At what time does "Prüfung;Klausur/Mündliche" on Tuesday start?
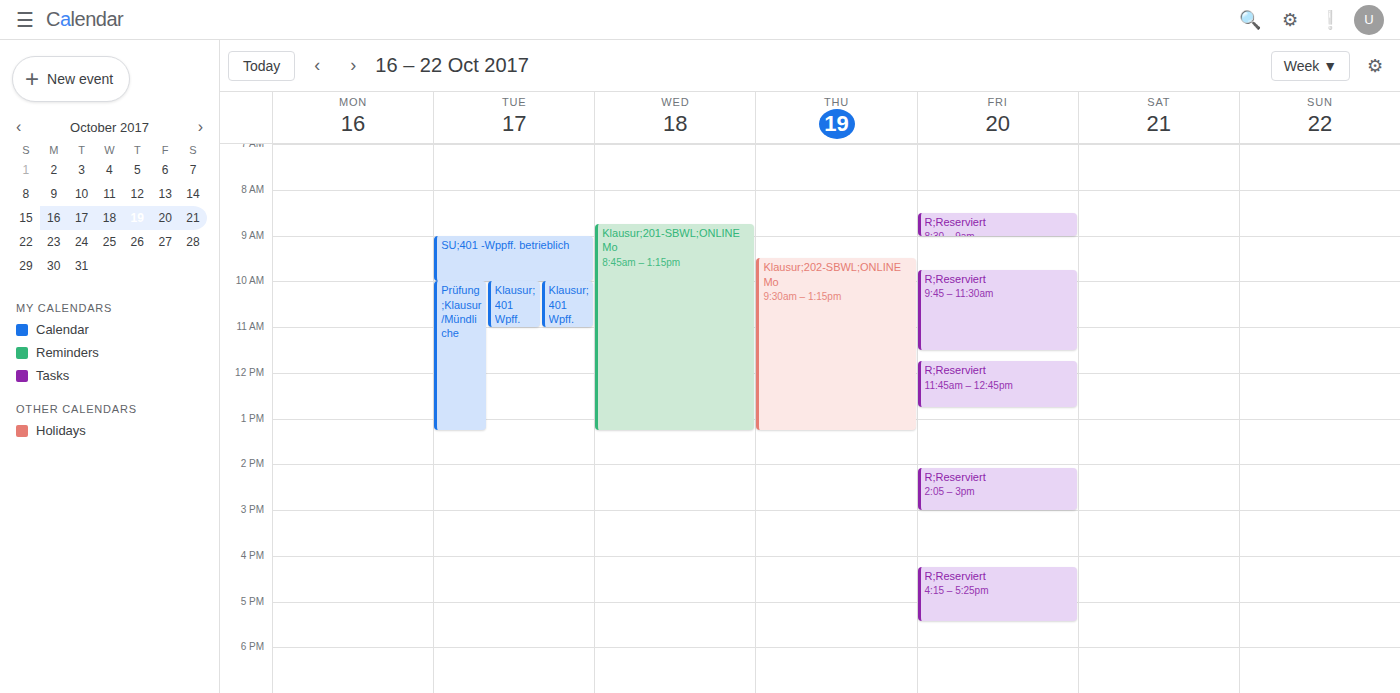
10:00 AM